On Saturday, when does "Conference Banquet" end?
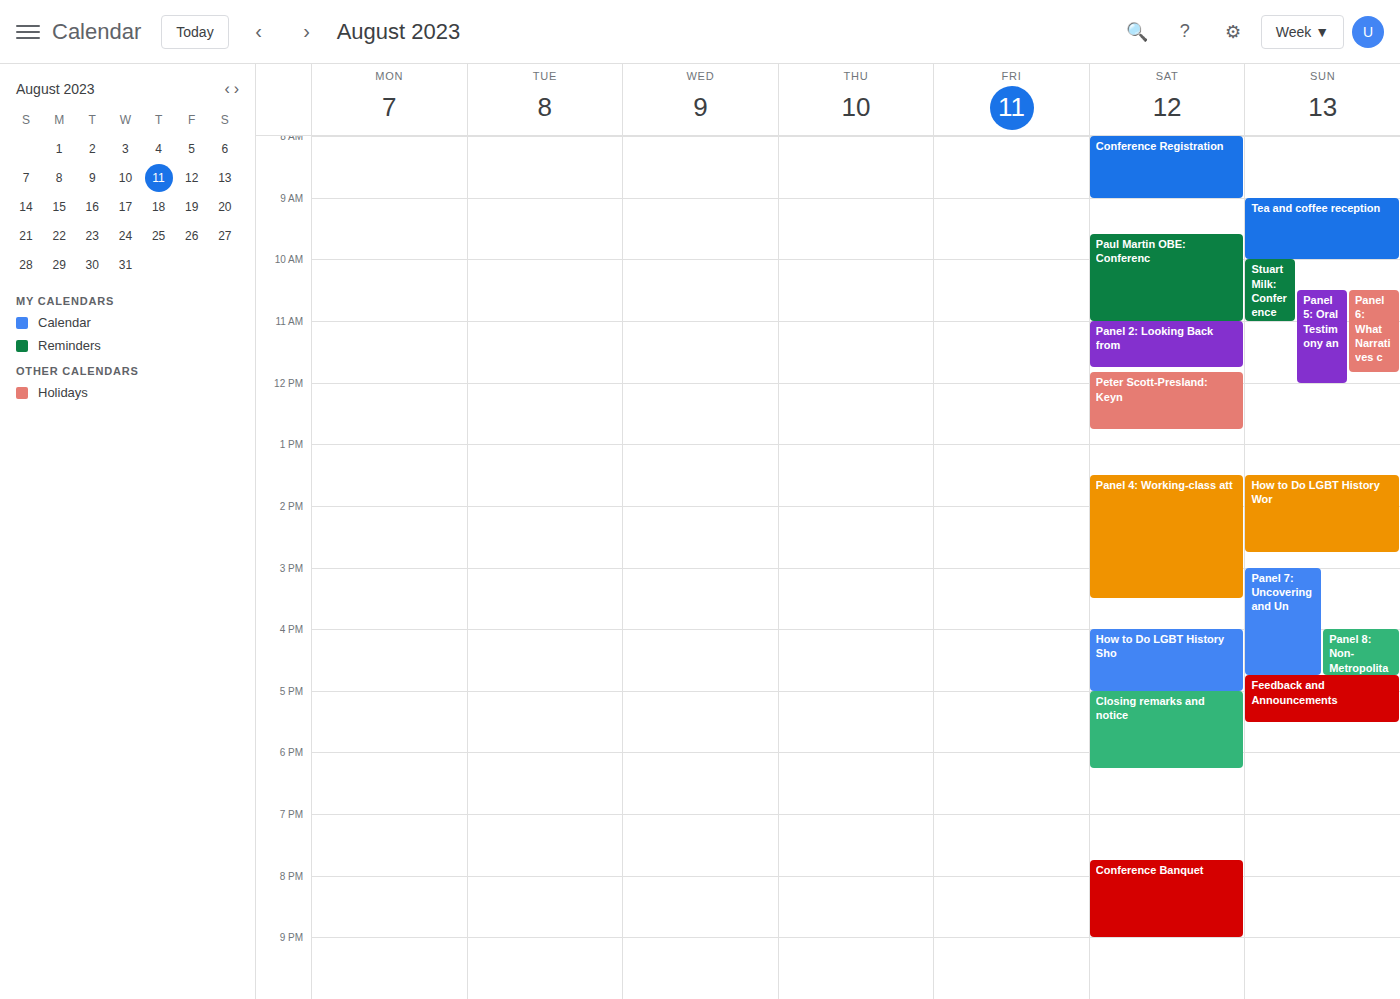
9:00 PM